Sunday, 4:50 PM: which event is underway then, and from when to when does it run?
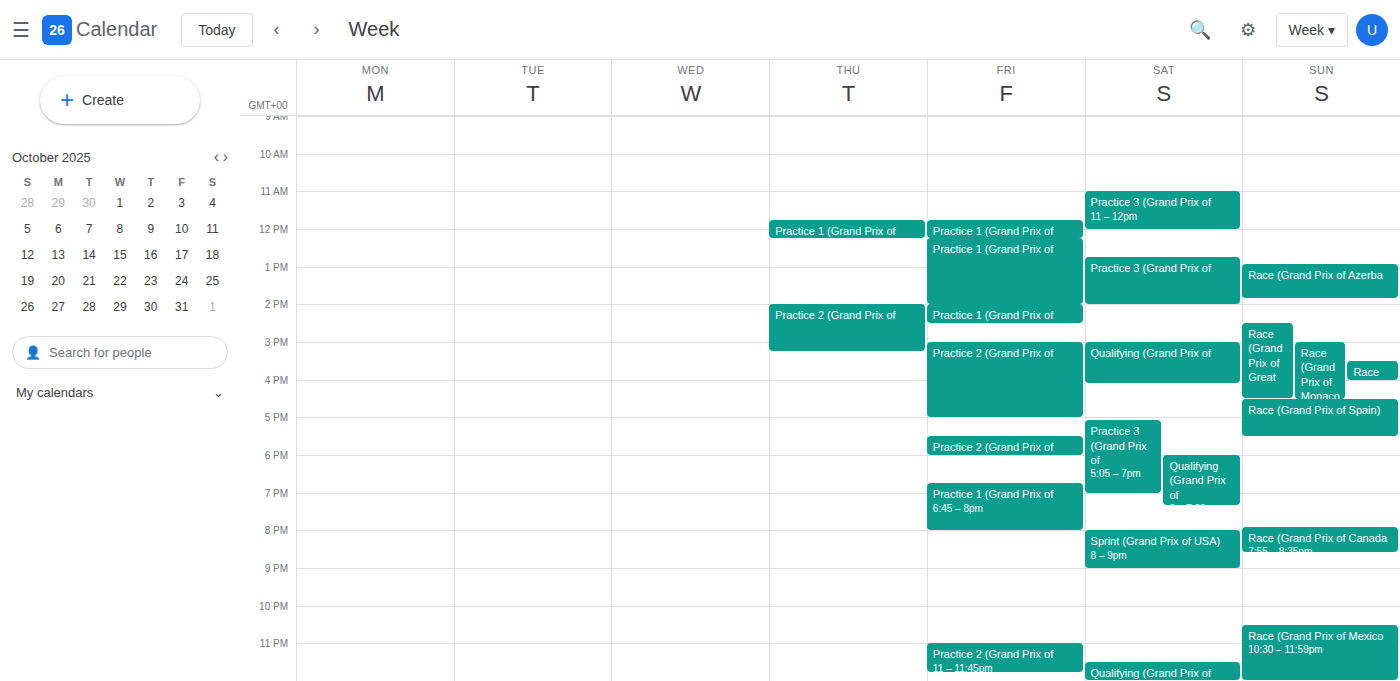
"Race (Grand Prix of Spain)", 4:30 PM to 5:30 PM